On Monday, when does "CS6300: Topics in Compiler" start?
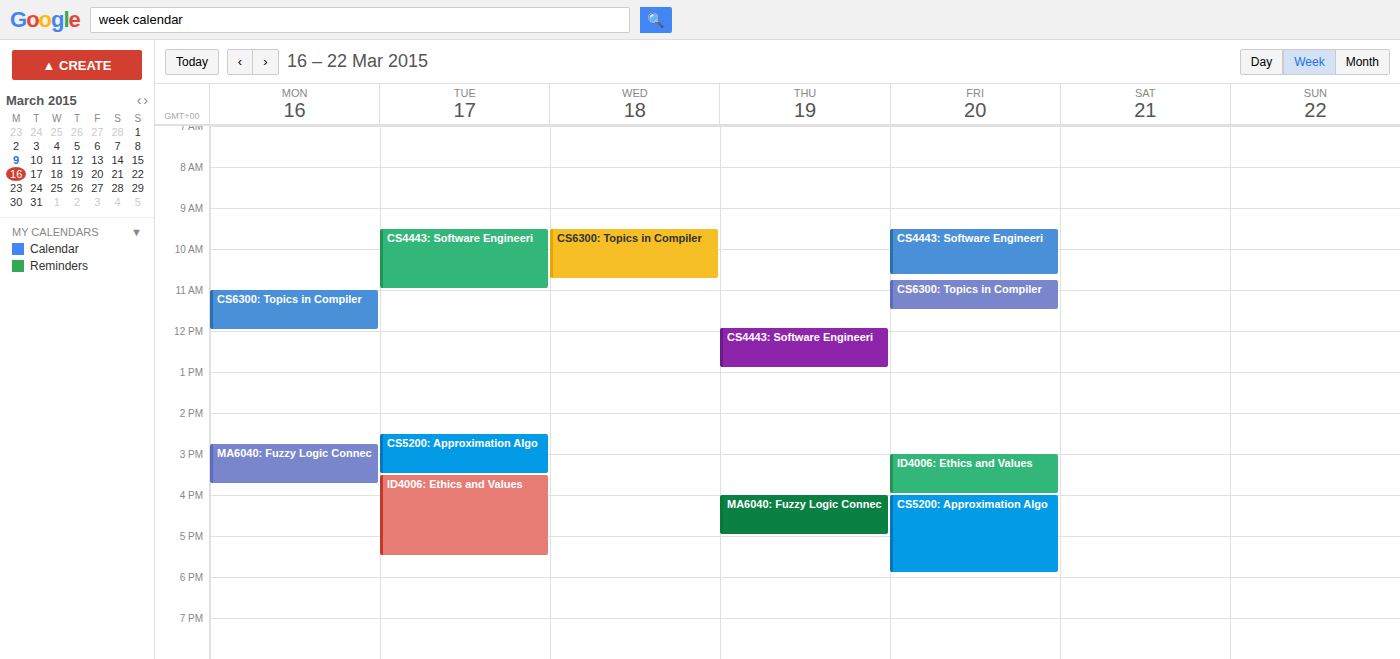
11:00 AM